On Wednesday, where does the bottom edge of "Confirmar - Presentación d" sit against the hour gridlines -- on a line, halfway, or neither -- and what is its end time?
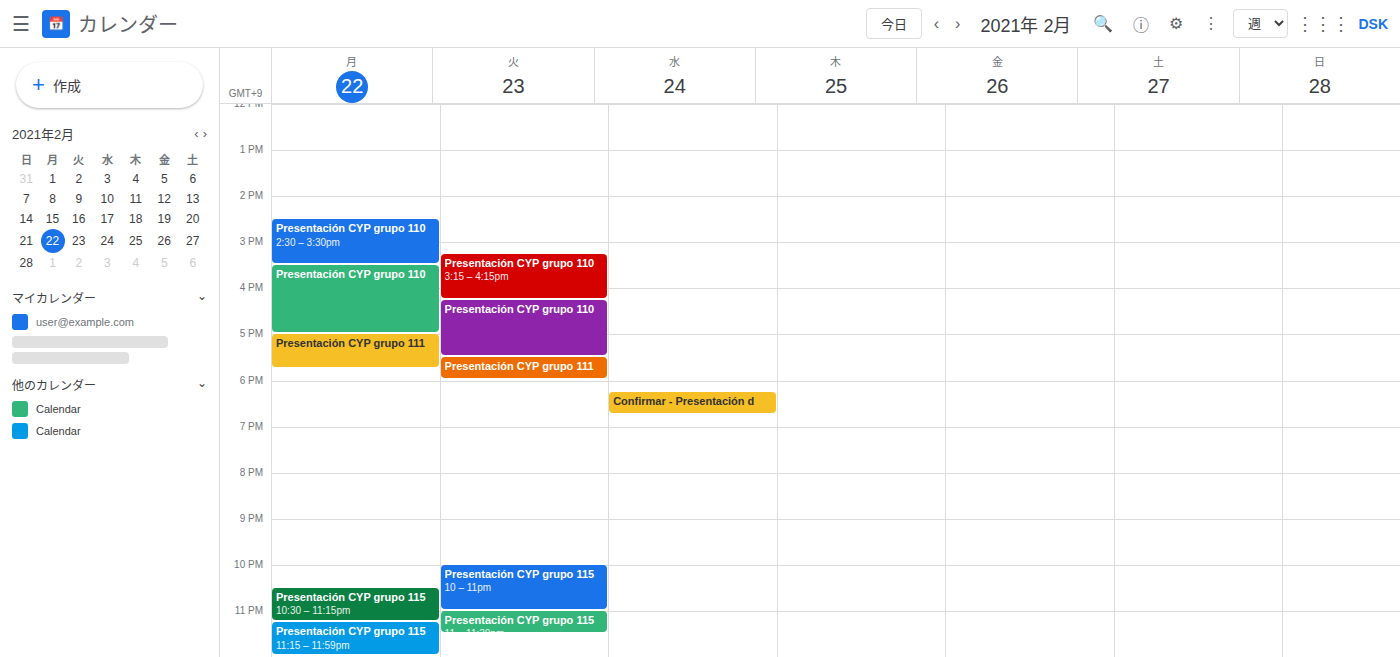
6:45 PM -- neither: three quarters of the way from the 6 PM line to the 7 PM line.